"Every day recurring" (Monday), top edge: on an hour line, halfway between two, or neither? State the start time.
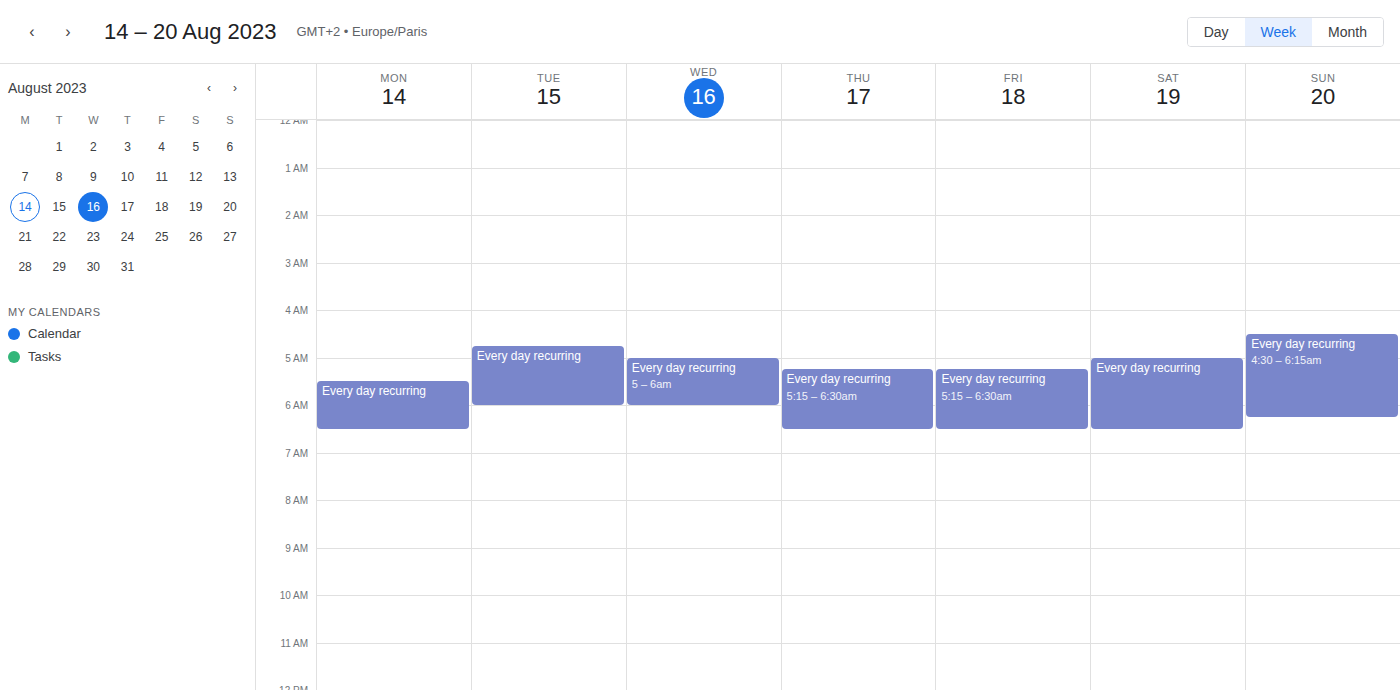
05:30 -- halfway between the 05:00 and 06:00 lines.